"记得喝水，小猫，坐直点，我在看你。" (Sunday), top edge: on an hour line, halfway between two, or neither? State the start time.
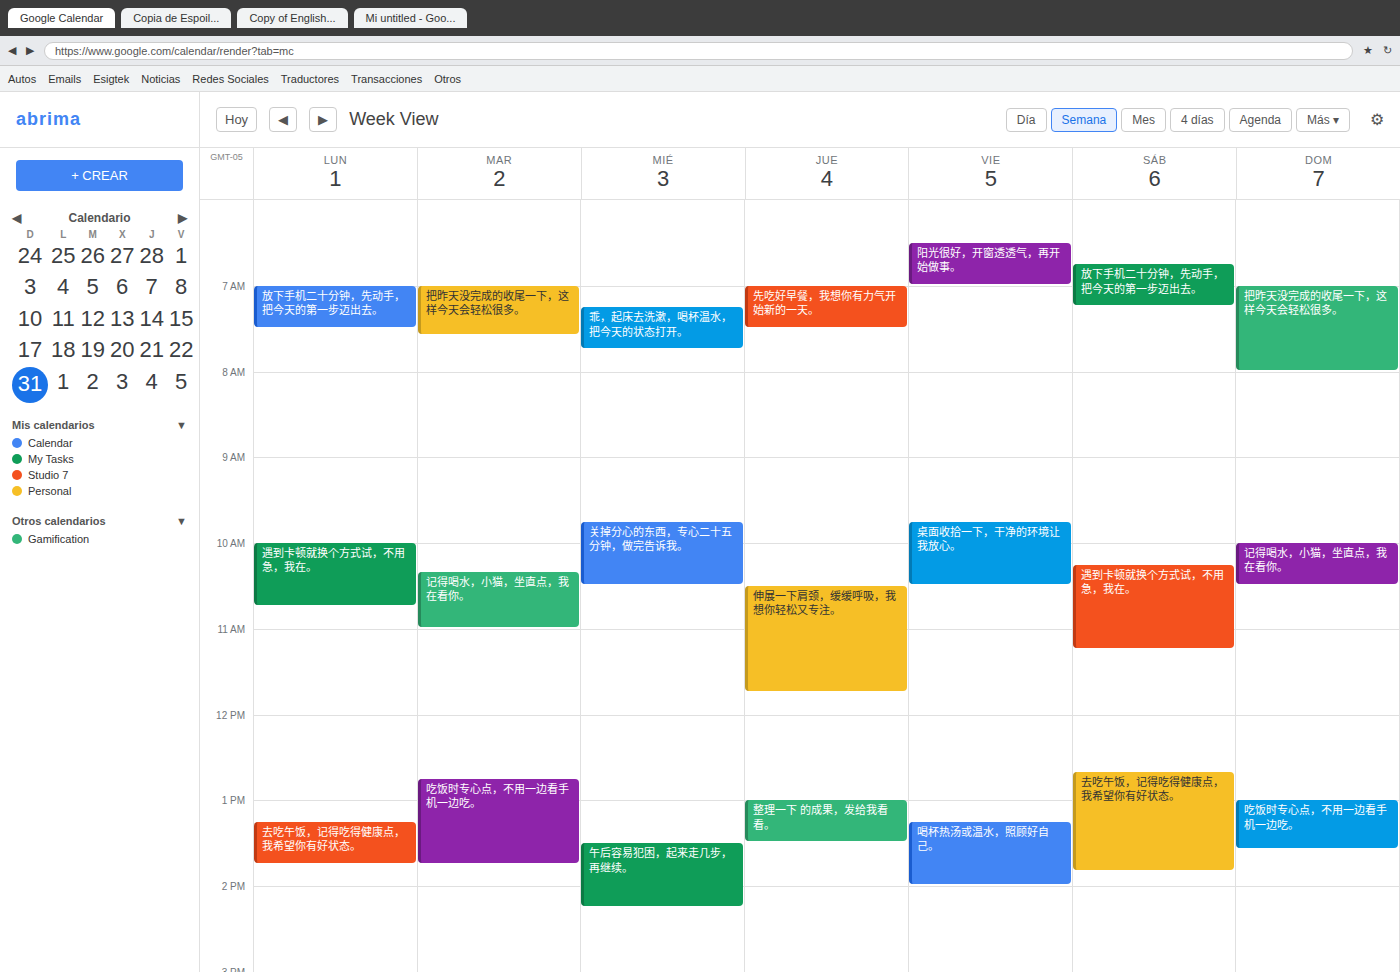
10:00 AM -- exactly on the 10 AM line.